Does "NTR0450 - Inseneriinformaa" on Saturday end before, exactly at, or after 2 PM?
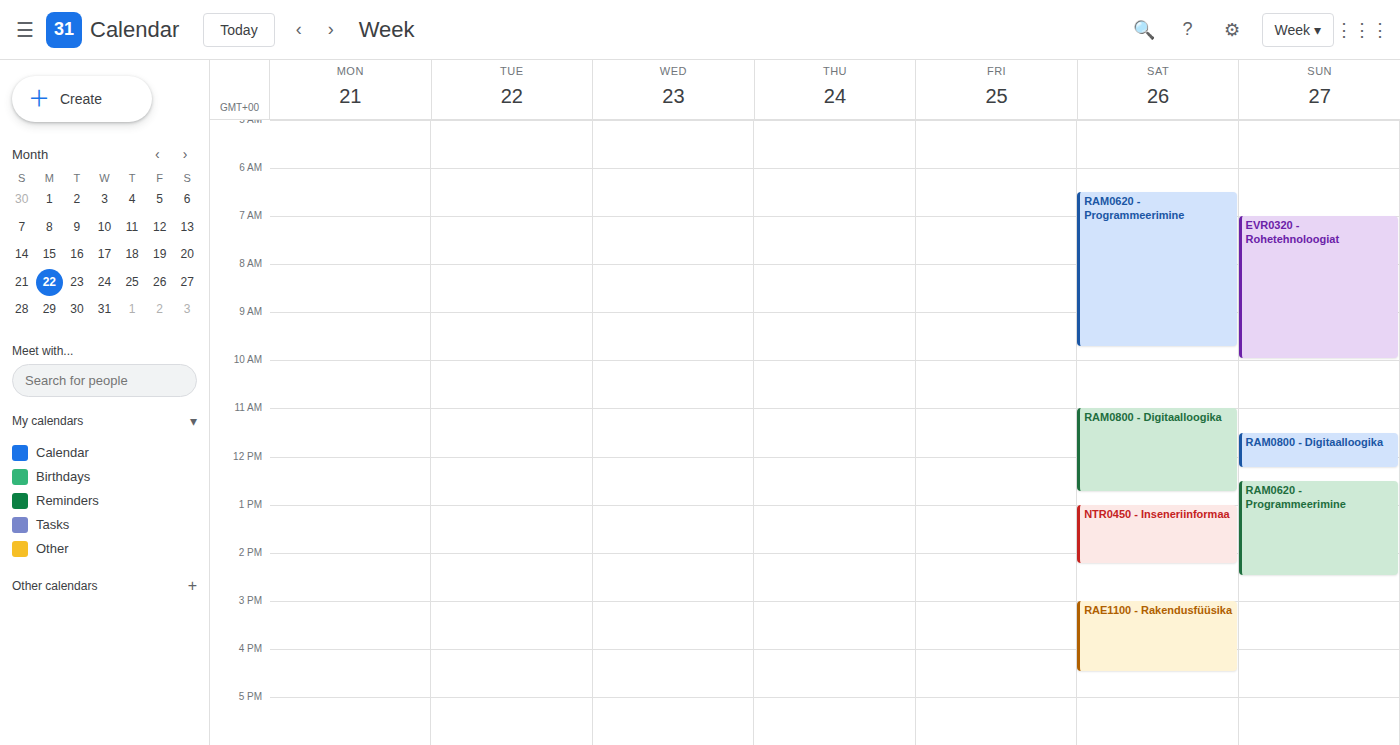
2:15 PM -- after 2 PM, 15 minutes below the 2 PM line.